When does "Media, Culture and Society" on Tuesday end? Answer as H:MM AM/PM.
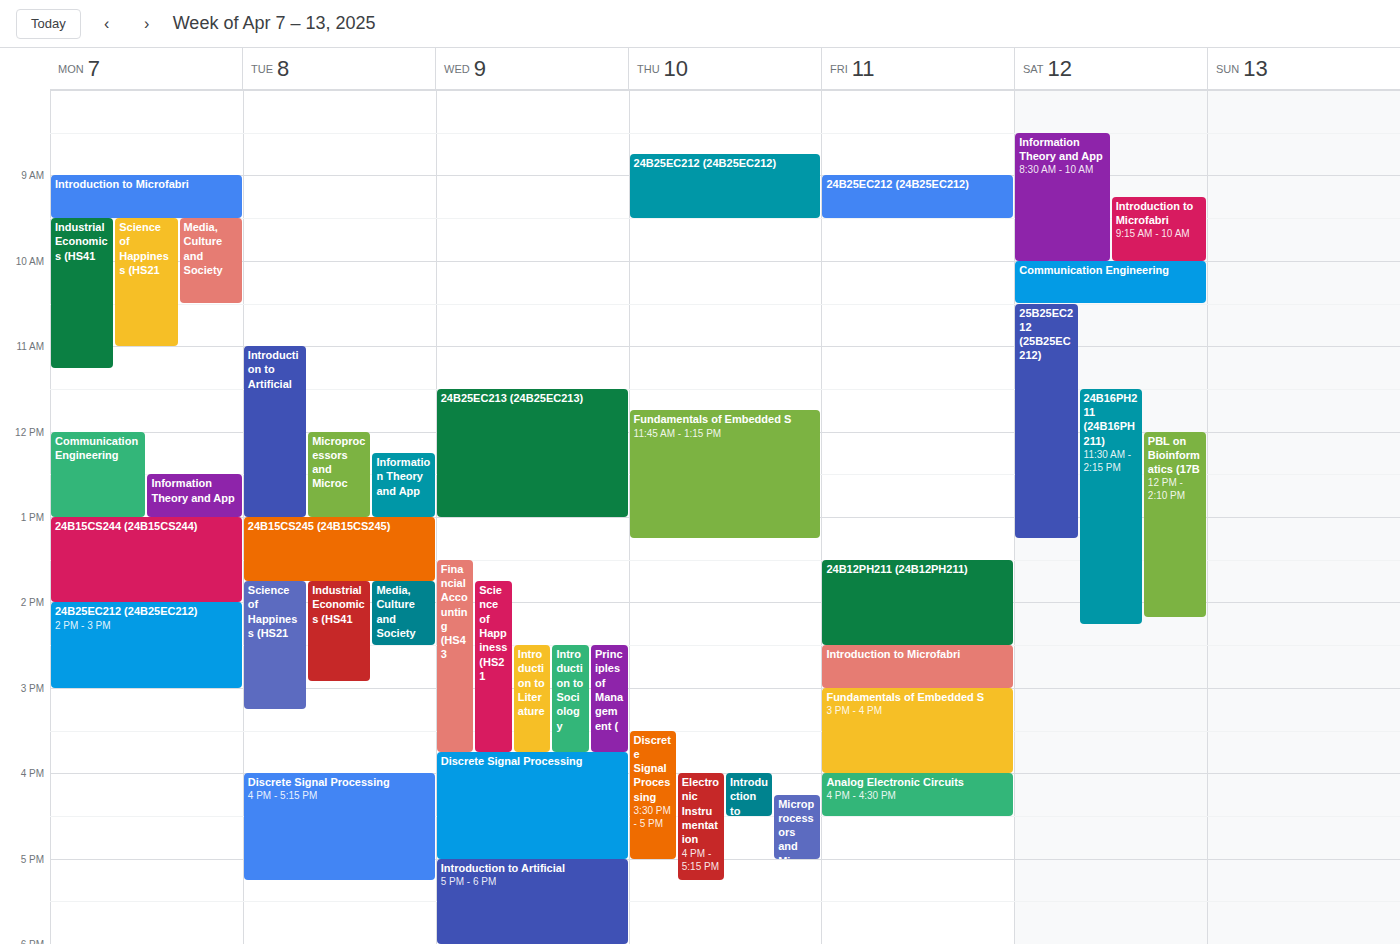
2:30 PM